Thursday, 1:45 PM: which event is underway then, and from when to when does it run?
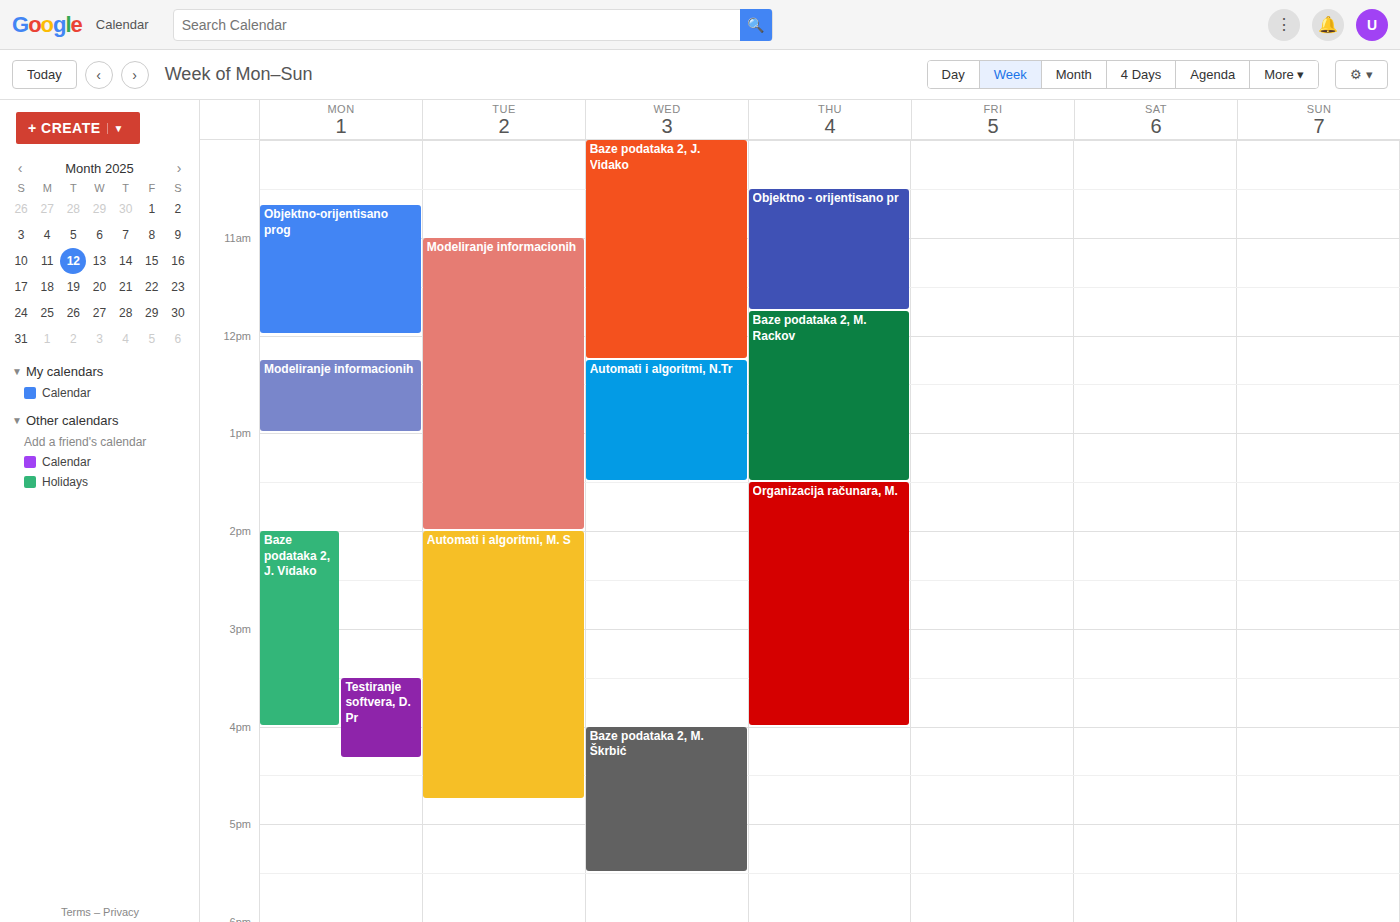
"Organizacija računara, M.", 1:30 PM to 4:00 PM